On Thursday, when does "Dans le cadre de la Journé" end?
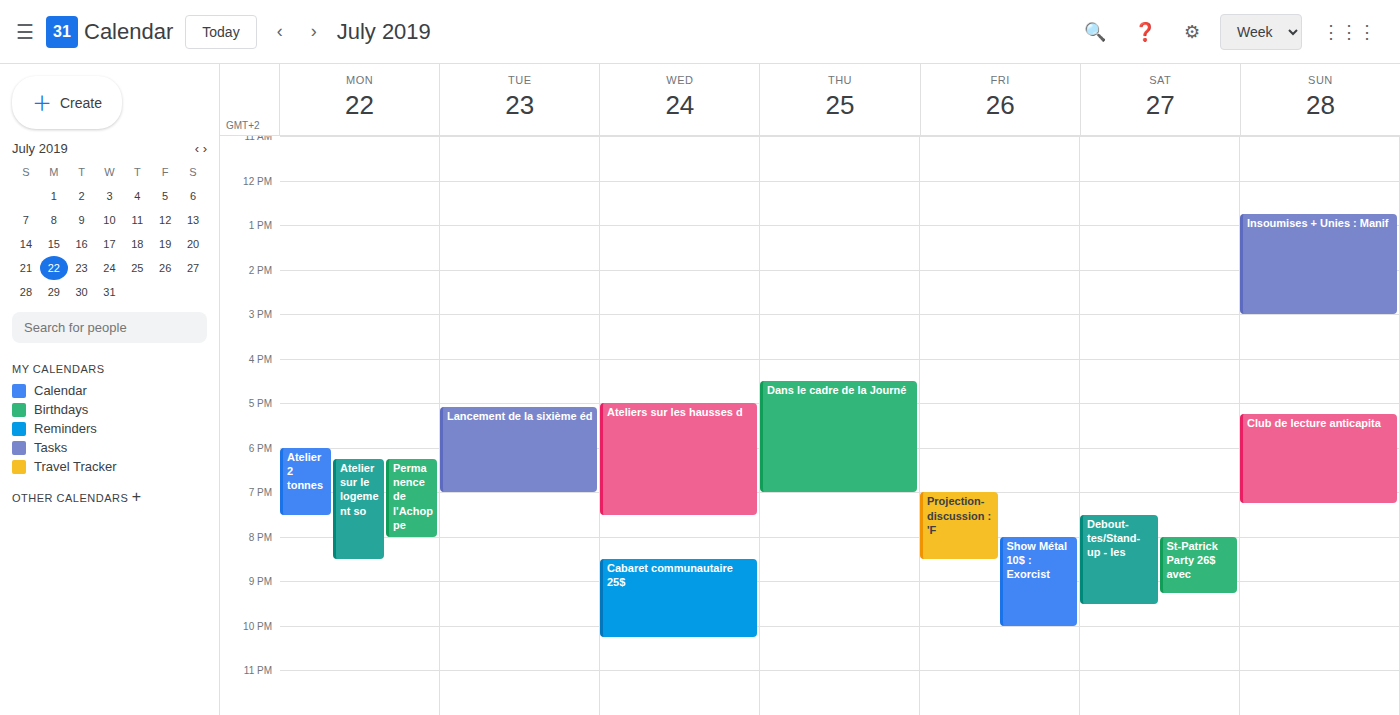
7:00 PM